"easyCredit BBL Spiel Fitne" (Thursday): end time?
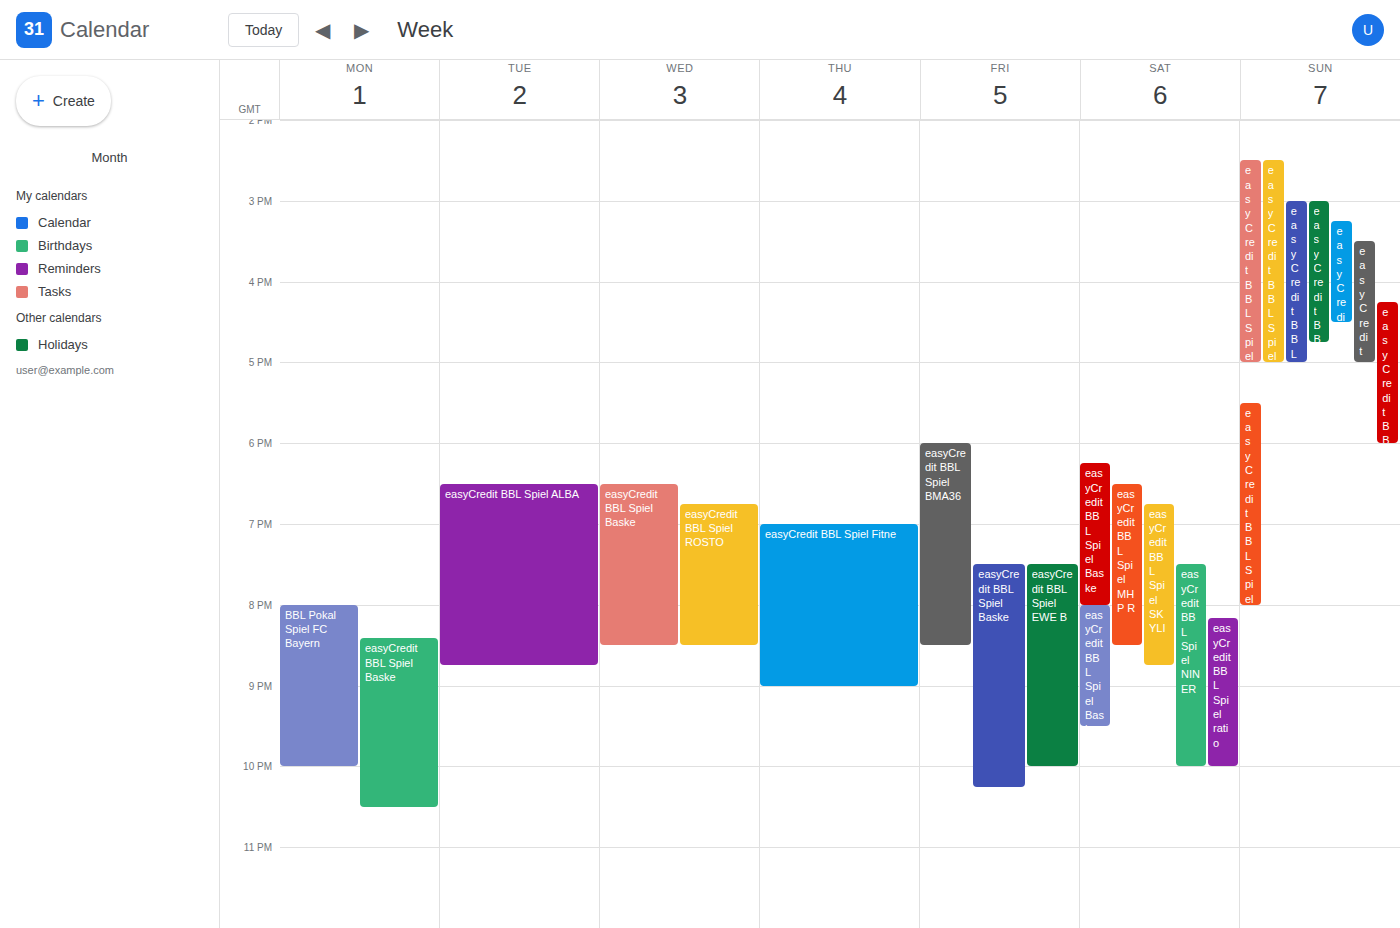
9:00 PM